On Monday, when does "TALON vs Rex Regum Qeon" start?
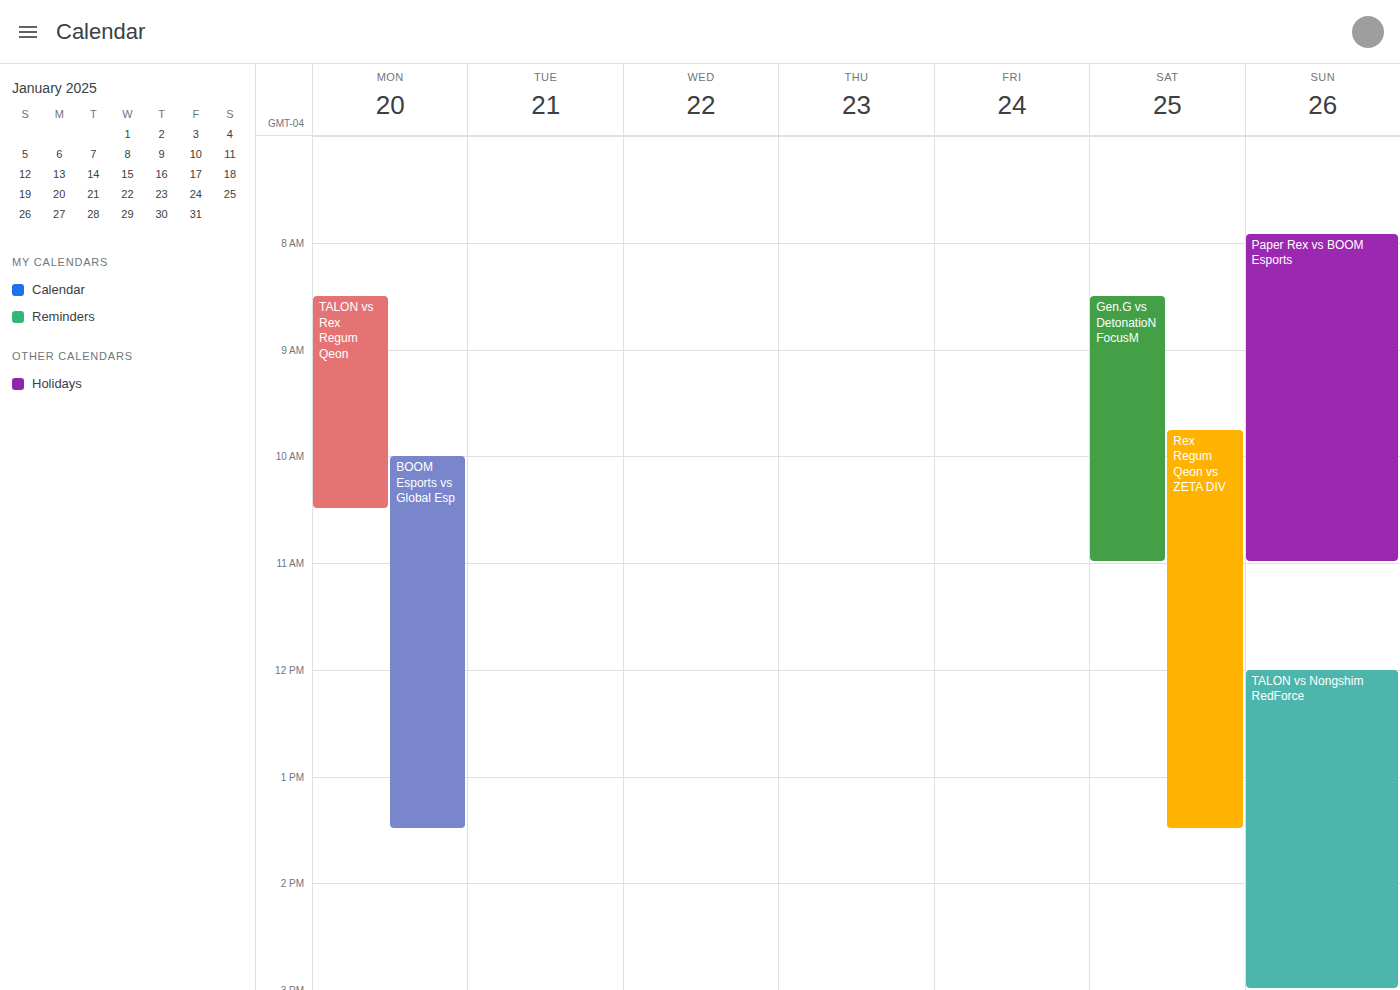
8:30 AM